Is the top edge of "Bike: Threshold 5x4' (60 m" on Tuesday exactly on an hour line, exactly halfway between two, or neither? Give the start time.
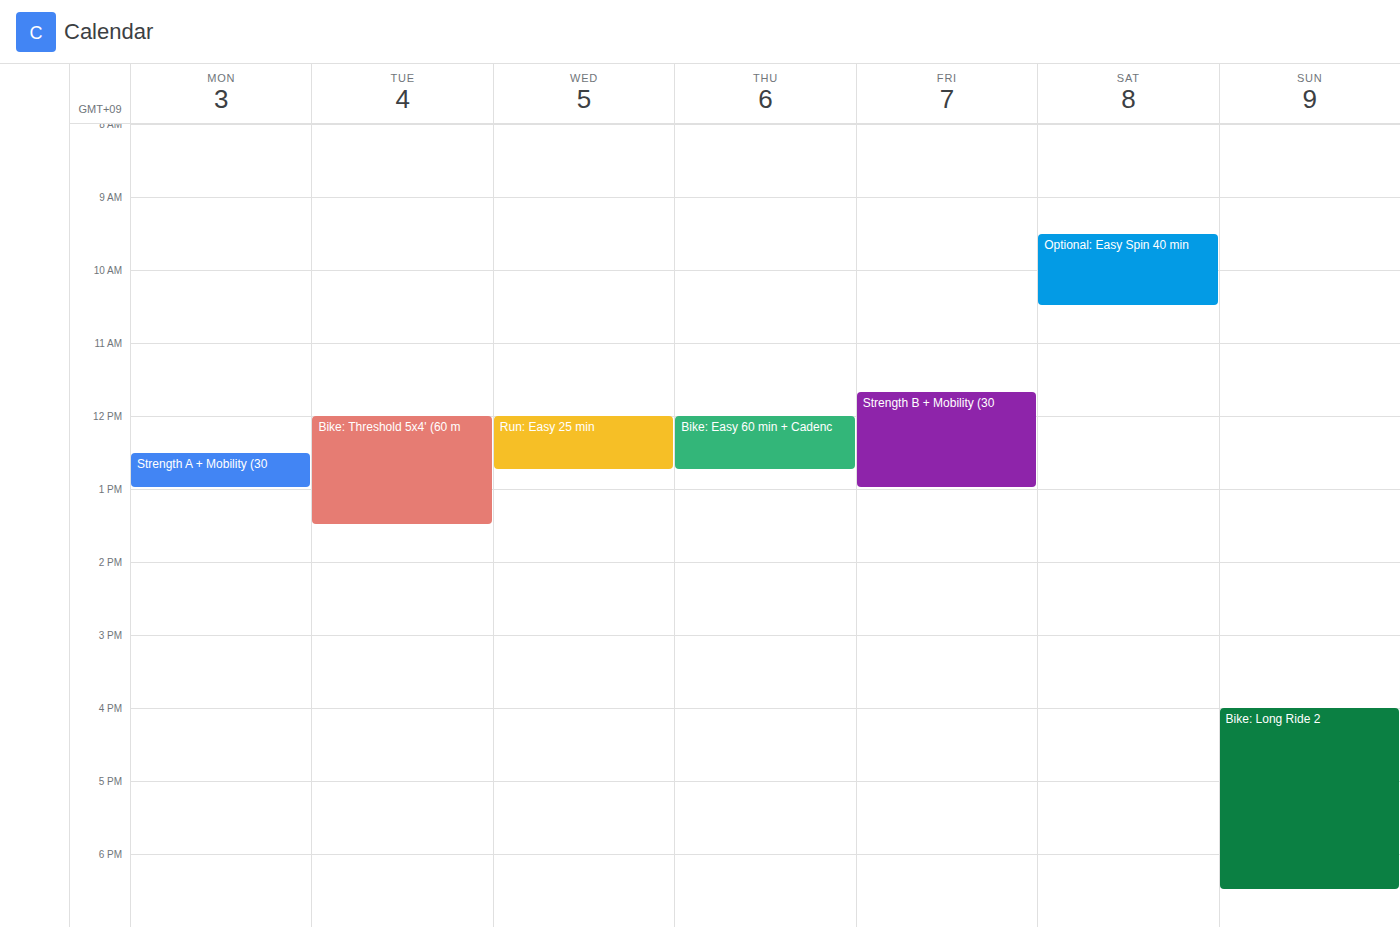
12:00 PM -- exactly on the 12 PM line.